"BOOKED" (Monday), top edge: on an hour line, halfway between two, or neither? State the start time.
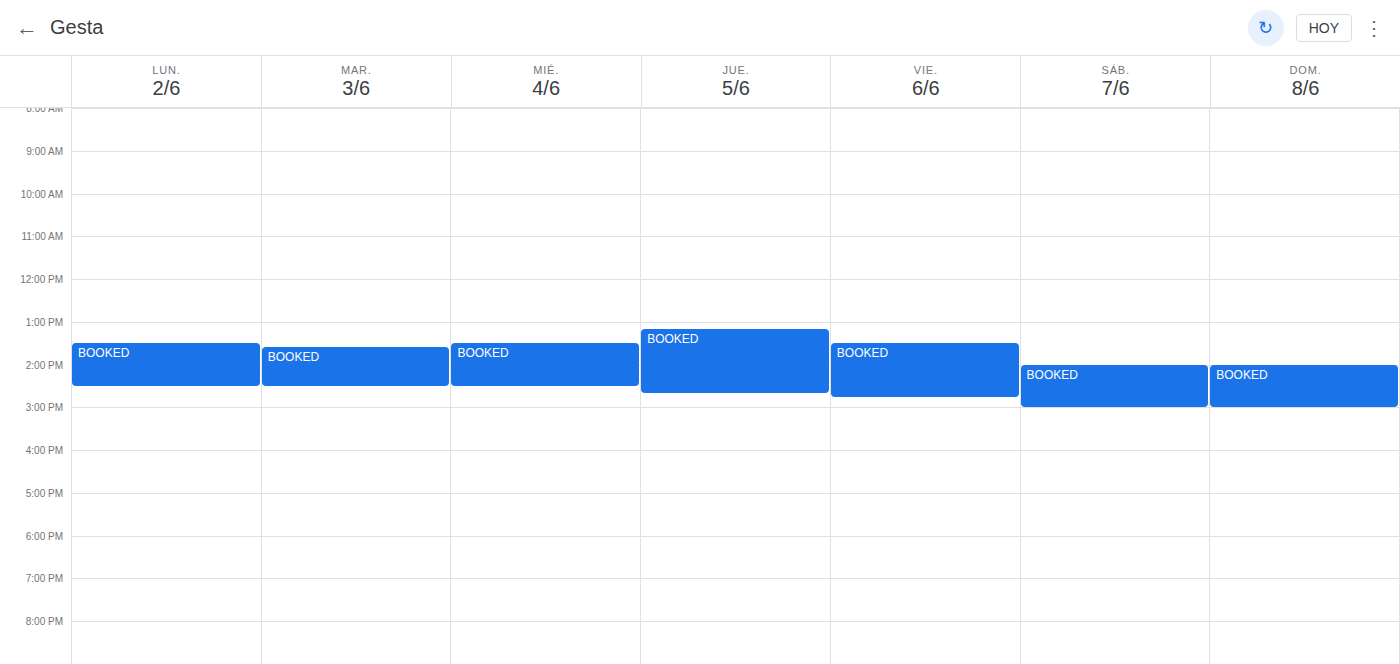
1:30 PM -- halfway between the 1 PM and 2 PM lines.